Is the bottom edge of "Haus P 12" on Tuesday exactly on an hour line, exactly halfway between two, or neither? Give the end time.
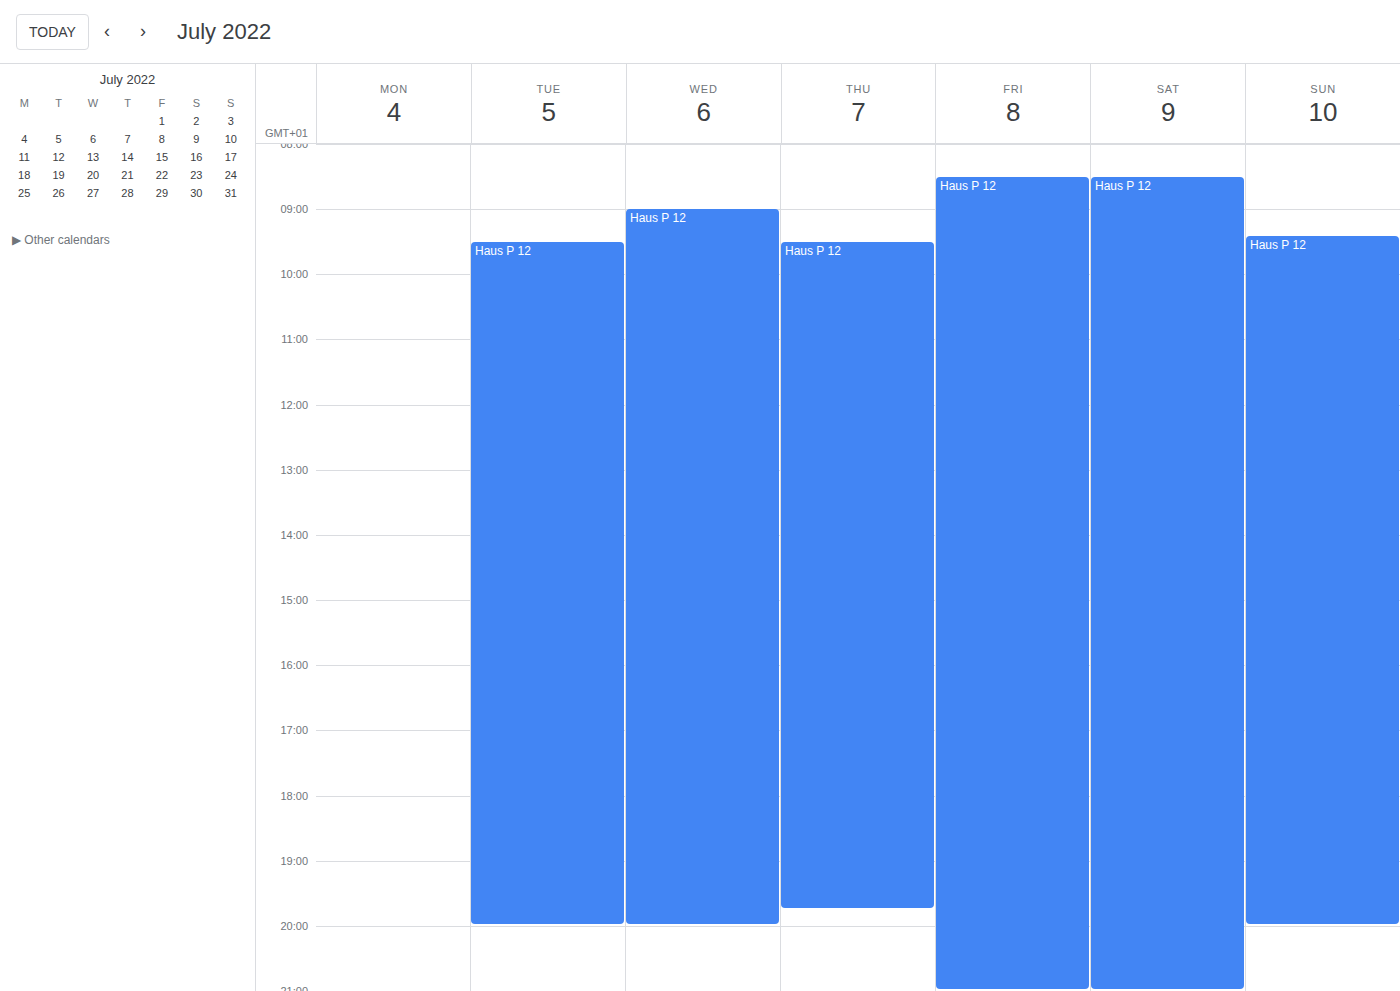
8:00 PM -- exactly on the 8 PM line.